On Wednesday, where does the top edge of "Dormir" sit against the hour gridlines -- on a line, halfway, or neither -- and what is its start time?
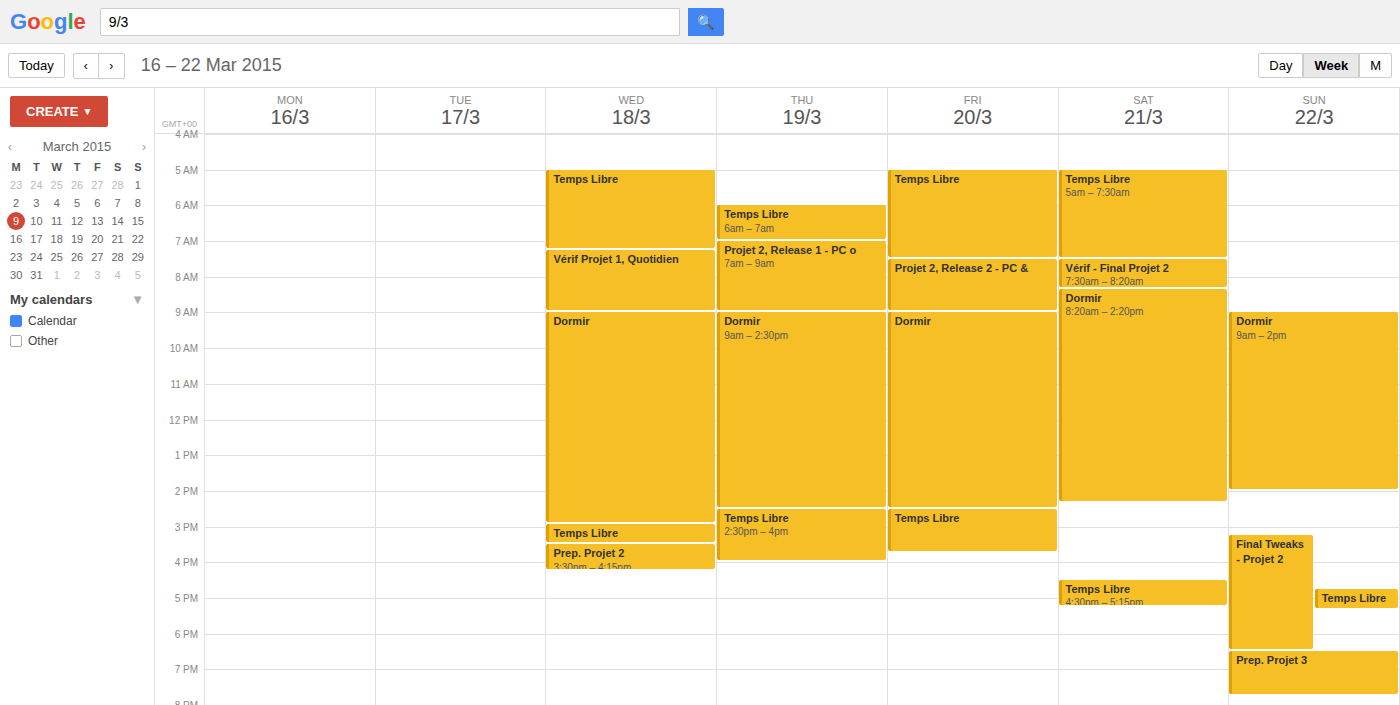
9:00 AM -- exactly on the 9 AM line.